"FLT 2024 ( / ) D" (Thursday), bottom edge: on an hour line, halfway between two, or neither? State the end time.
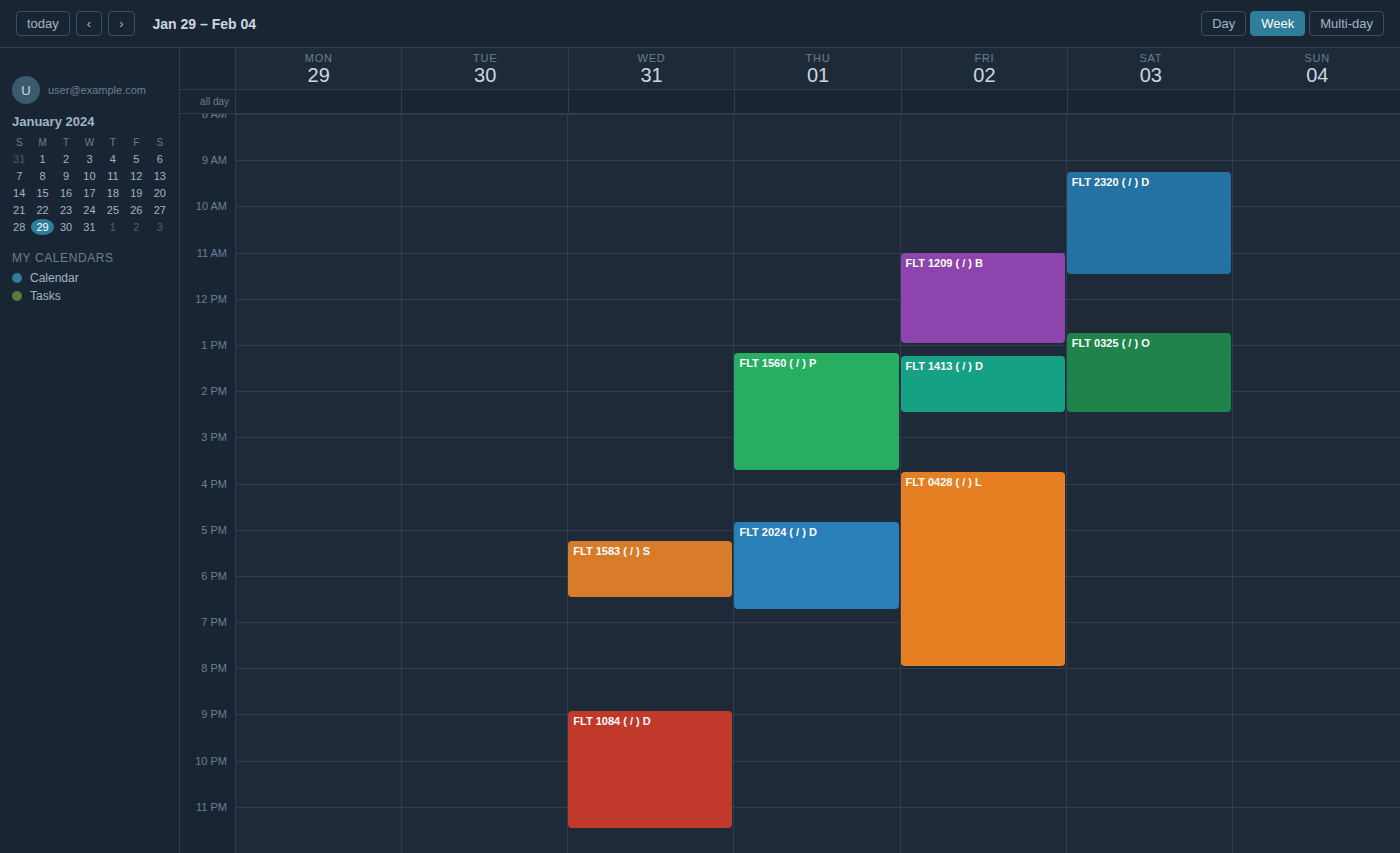
18:45 -- neither: three quarters of the way from the 18:00 line to the 19:00 line.